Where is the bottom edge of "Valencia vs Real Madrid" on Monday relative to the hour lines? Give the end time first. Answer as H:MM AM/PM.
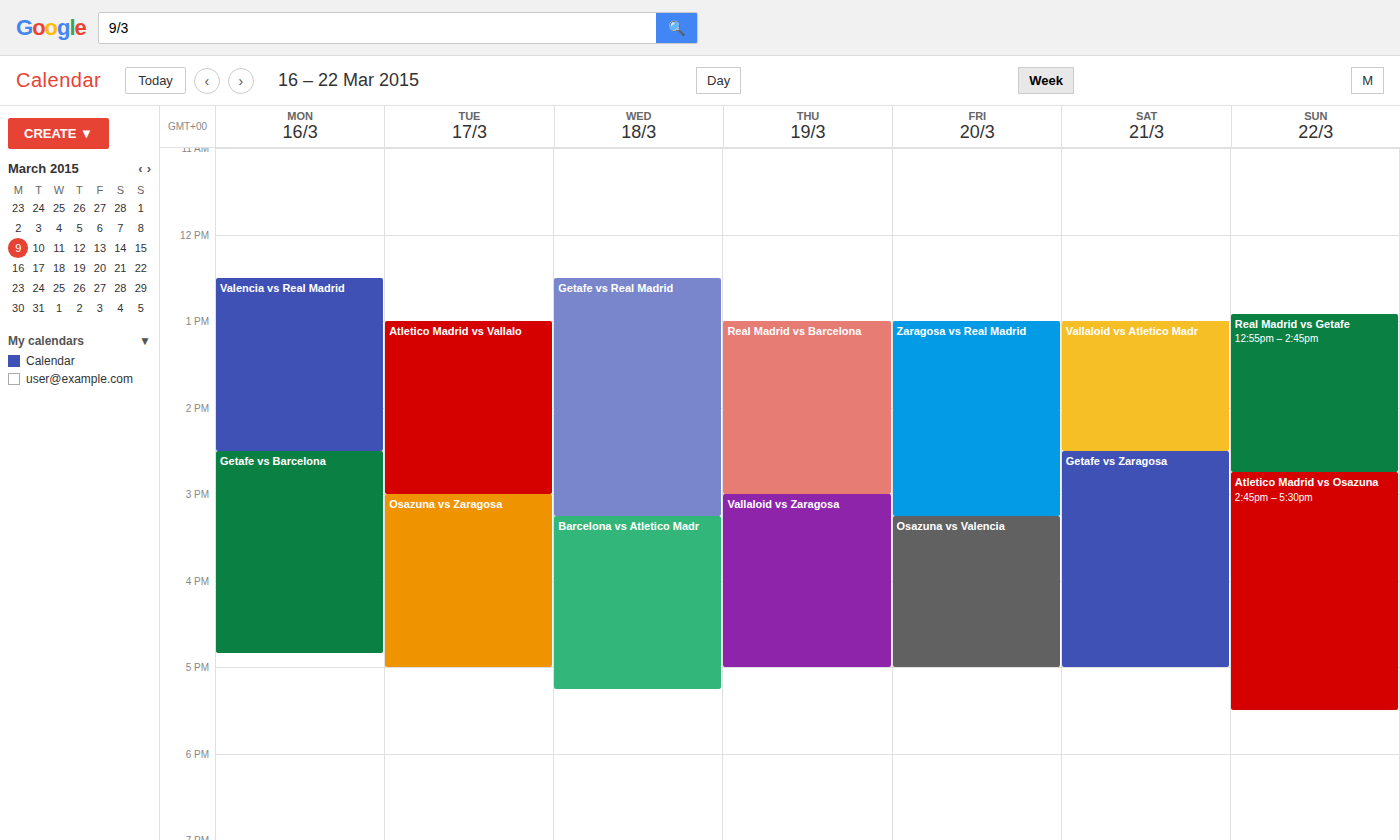
2:30 PM -- halfway between the 2 PM and 3 PM lines.